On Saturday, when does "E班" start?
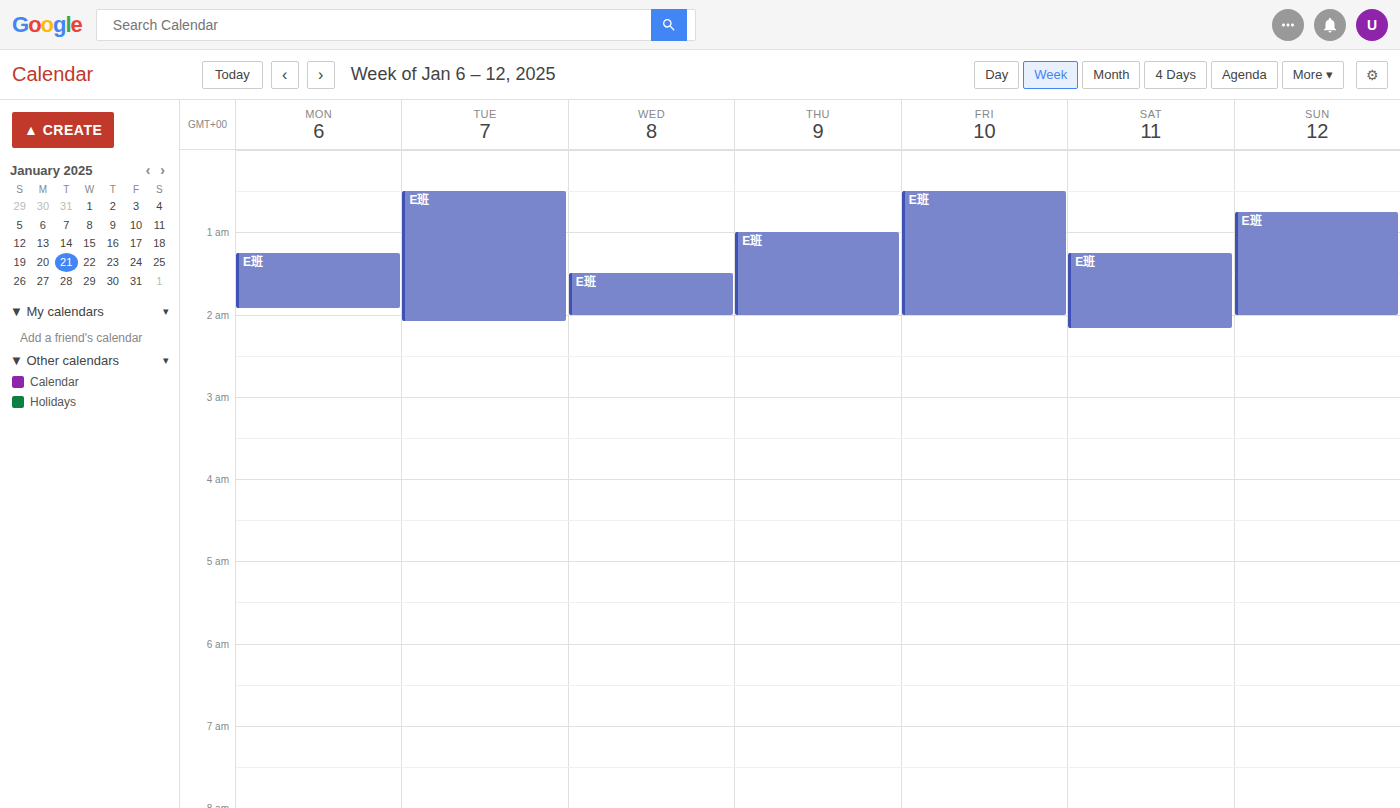
01:15